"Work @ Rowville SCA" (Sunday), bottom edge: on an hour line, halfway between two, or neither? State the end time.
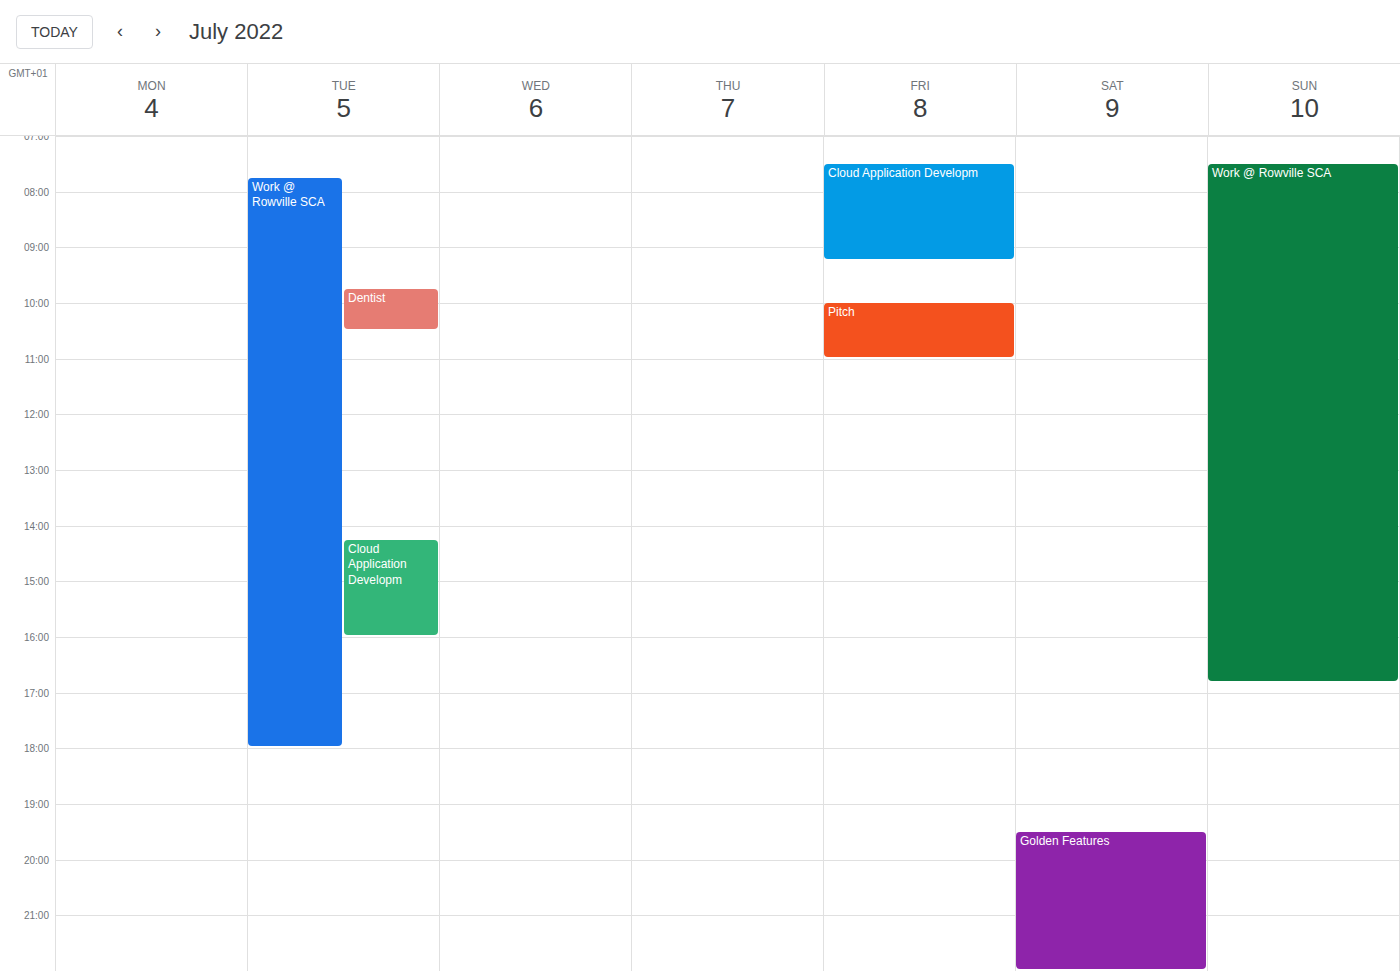
4:50 PM -- neither: 50 minutes below the 4 PM line and 10 minutes above the 5 PM line.